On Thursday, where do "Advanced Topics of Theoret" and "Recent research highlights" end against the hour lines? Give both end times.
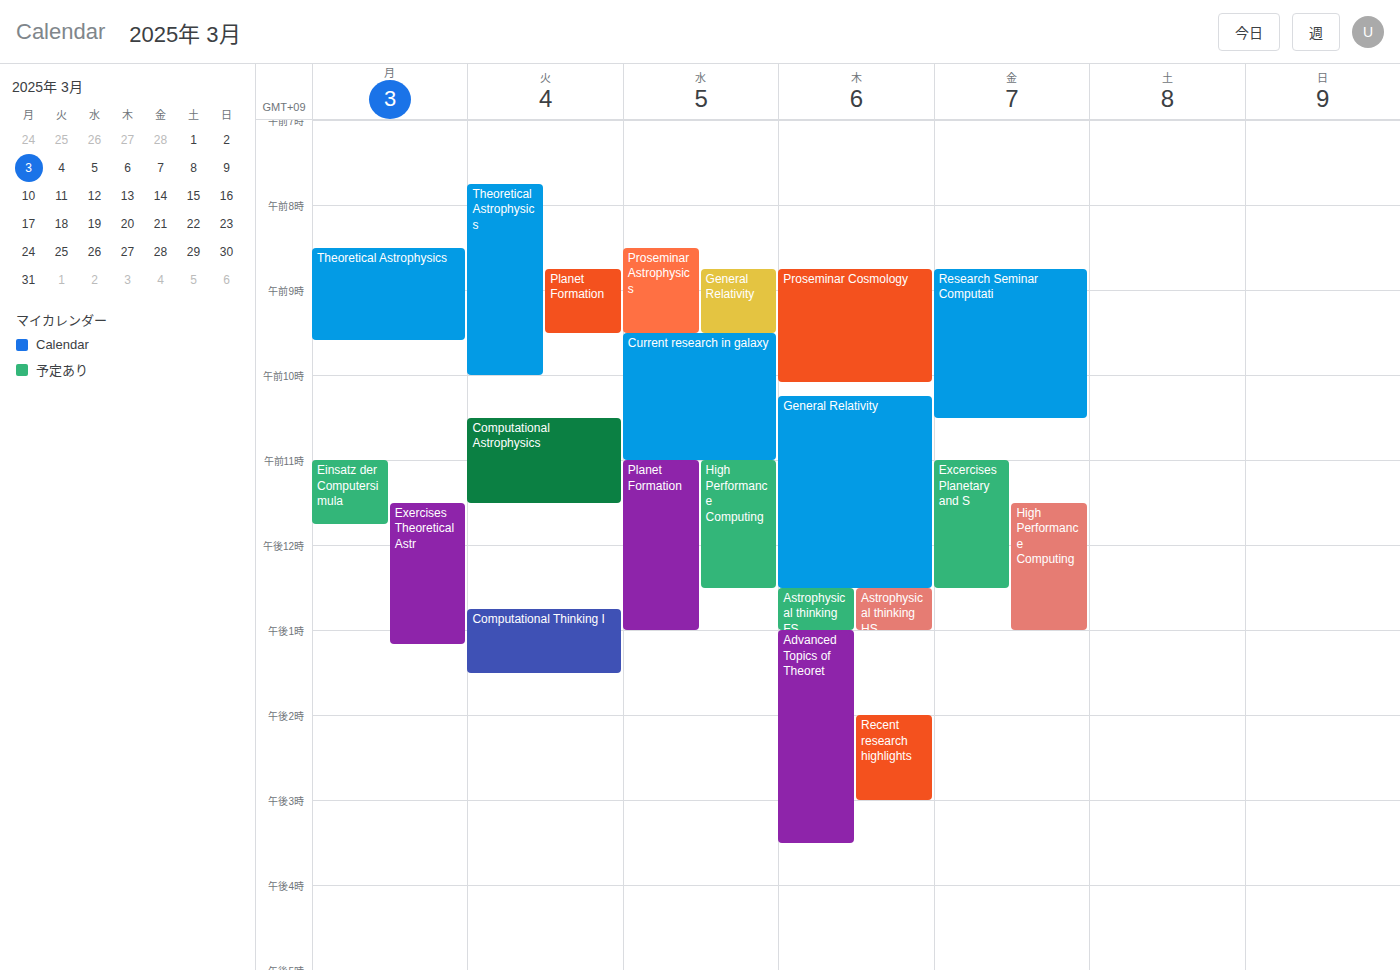
"Advanced Topics of Theoret": 3:30 PM, halfway between the 3 PM and 4 PM lines. "Recent research highlights": 3:00 PM, exactly on the 3 PM line.